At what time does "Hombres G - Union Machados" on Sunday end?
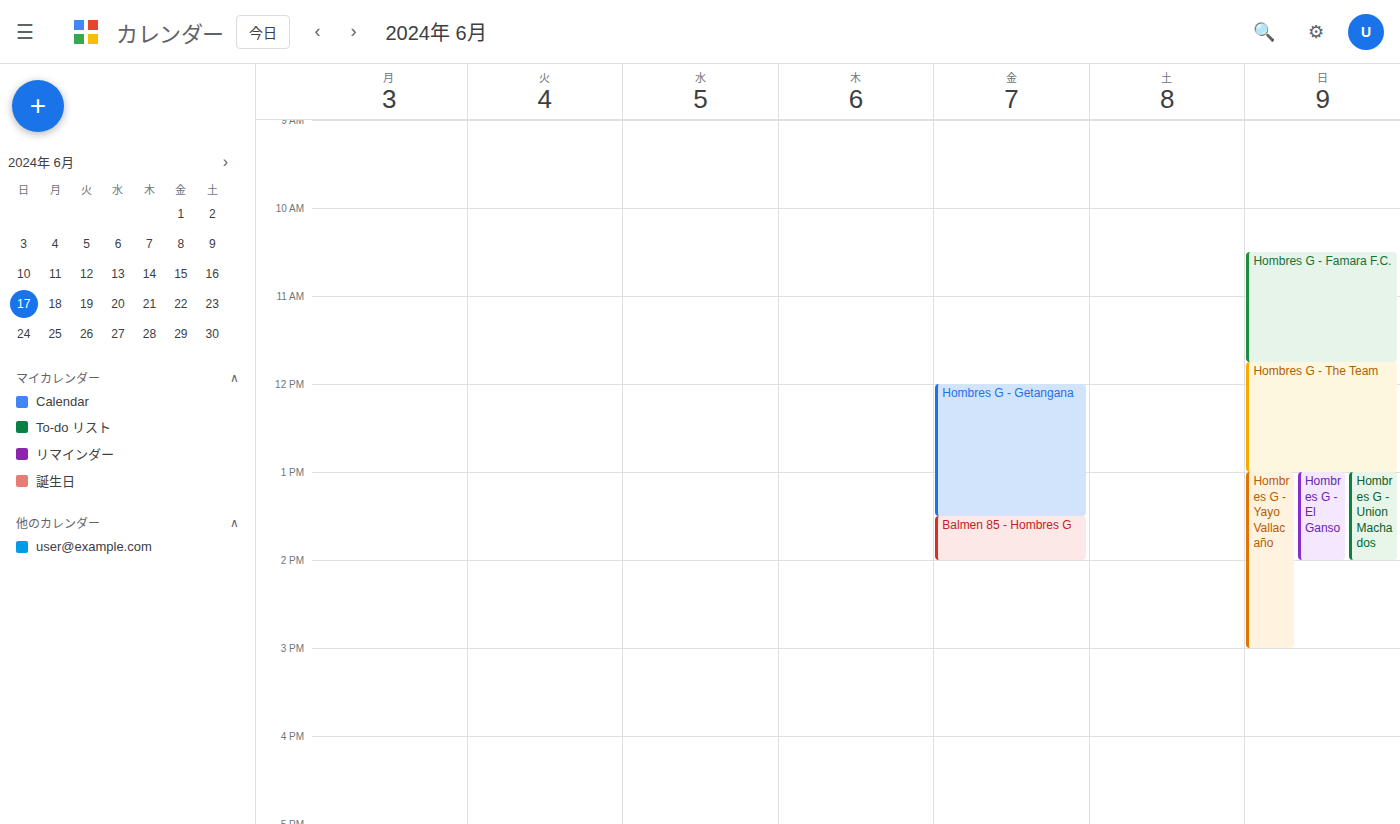
2:00 PM